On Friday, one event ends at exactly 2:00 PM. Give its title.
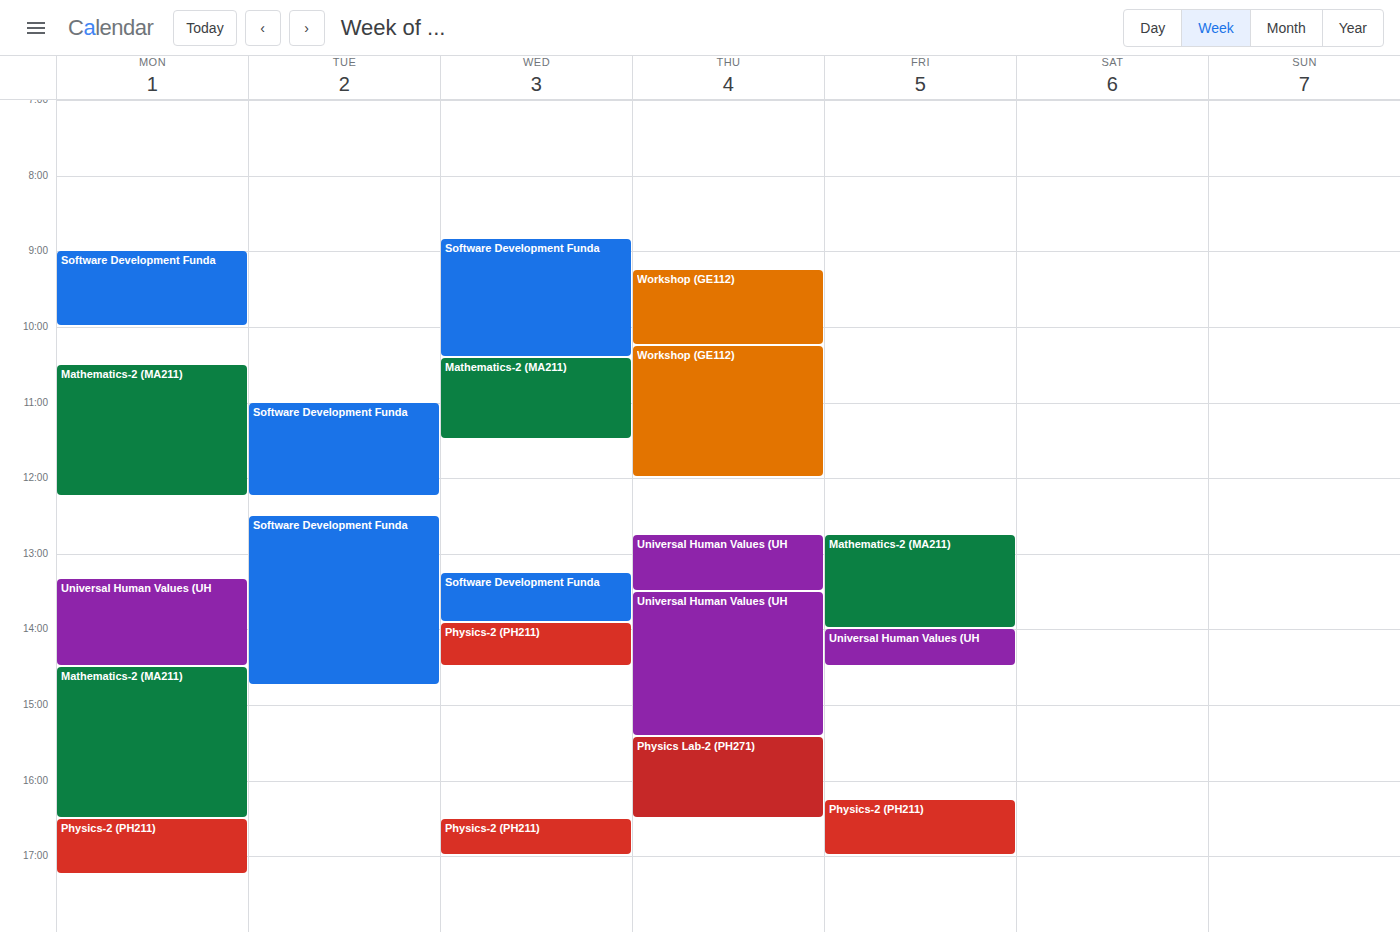
"Mathematics-2 (MA211)"